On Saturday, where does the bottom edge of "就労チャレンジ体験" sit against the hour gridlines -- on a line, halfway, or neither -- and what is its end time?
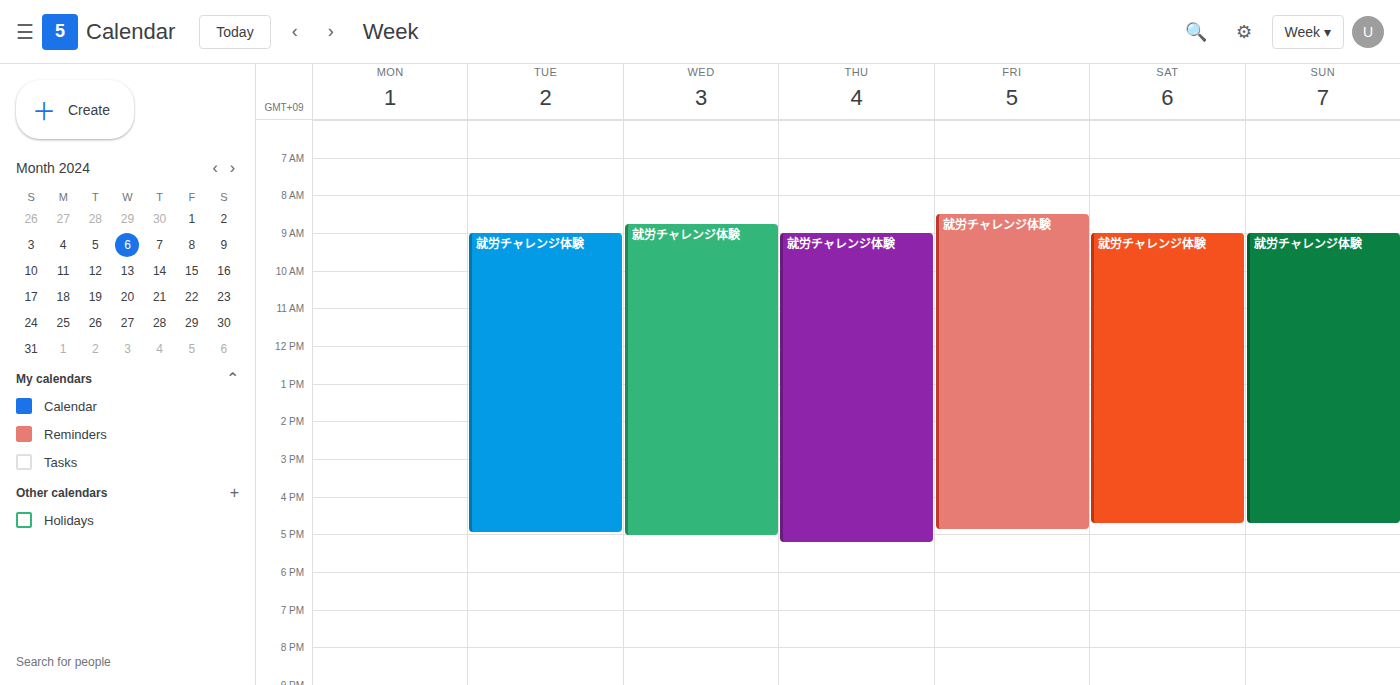
16:45 -- neither: three quarters of the way from the 16:00 line to the 17:00 line.